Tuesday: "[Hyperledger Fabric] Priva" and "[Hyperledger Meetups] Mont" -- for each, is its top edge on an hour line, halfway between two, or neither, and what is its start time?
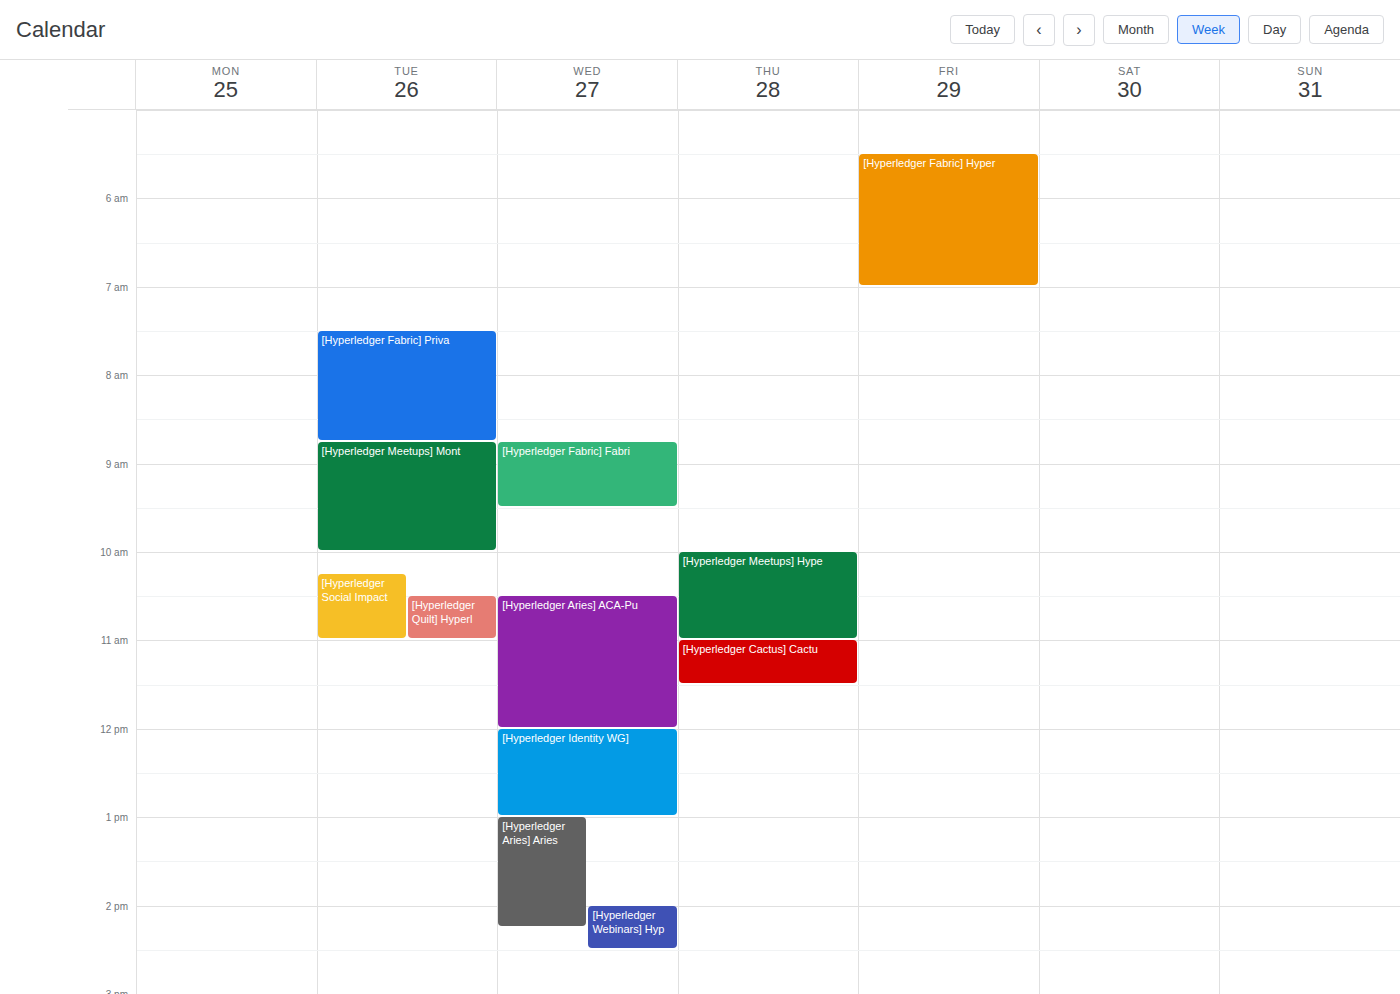
"[Hyperledger Fabric] Priva": 7:30 AM, halfway between the 7 AM and 8 AM lines. "[Hyperledger Meetups] Mont": 8:45 AM, neither: three quarters of the way from the 8 AM line to the 9 AM line.